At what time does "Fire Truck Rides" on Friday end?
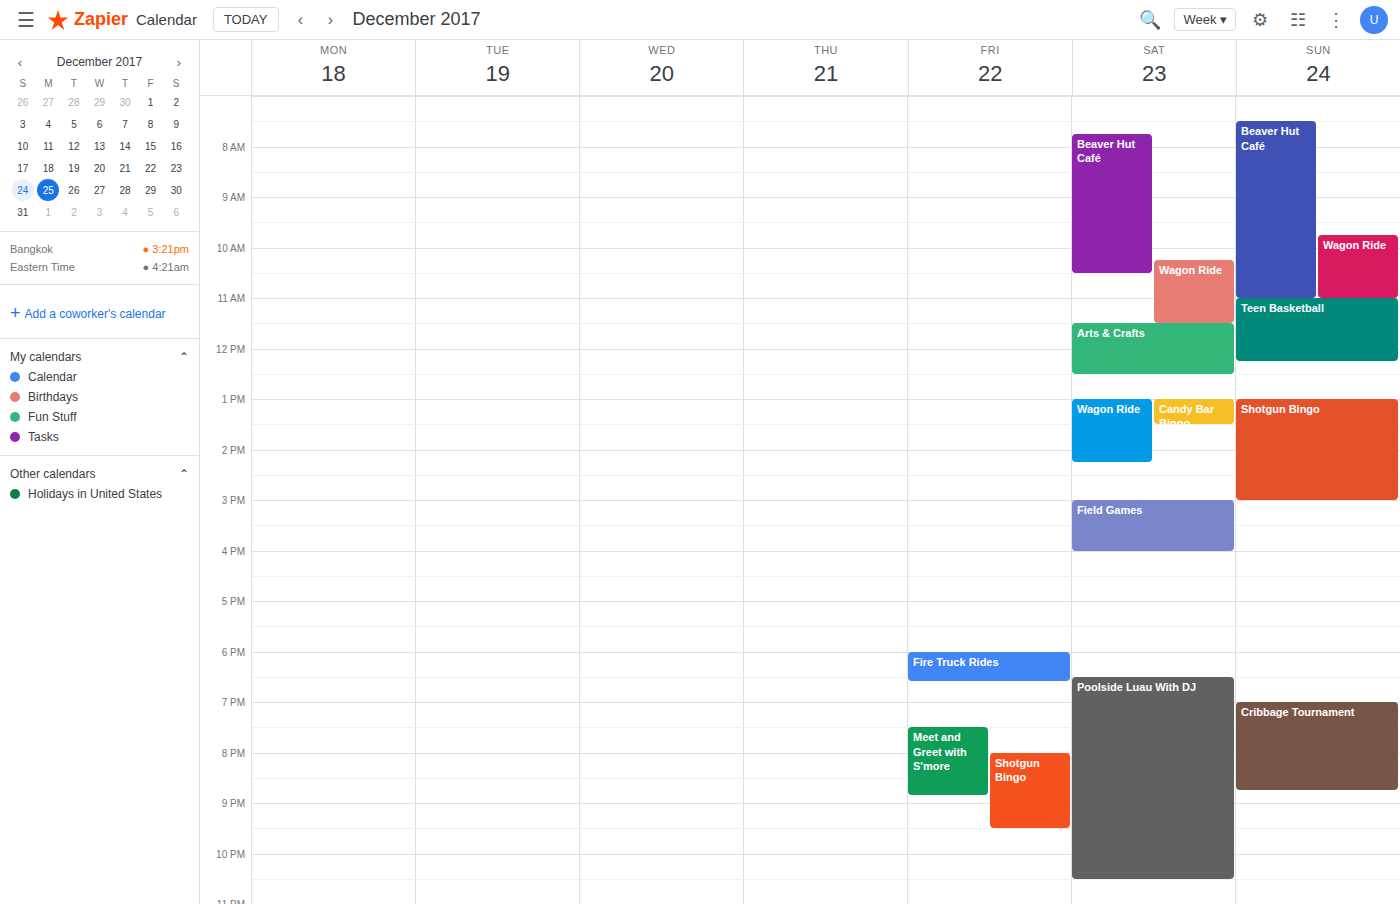
6:35 PM